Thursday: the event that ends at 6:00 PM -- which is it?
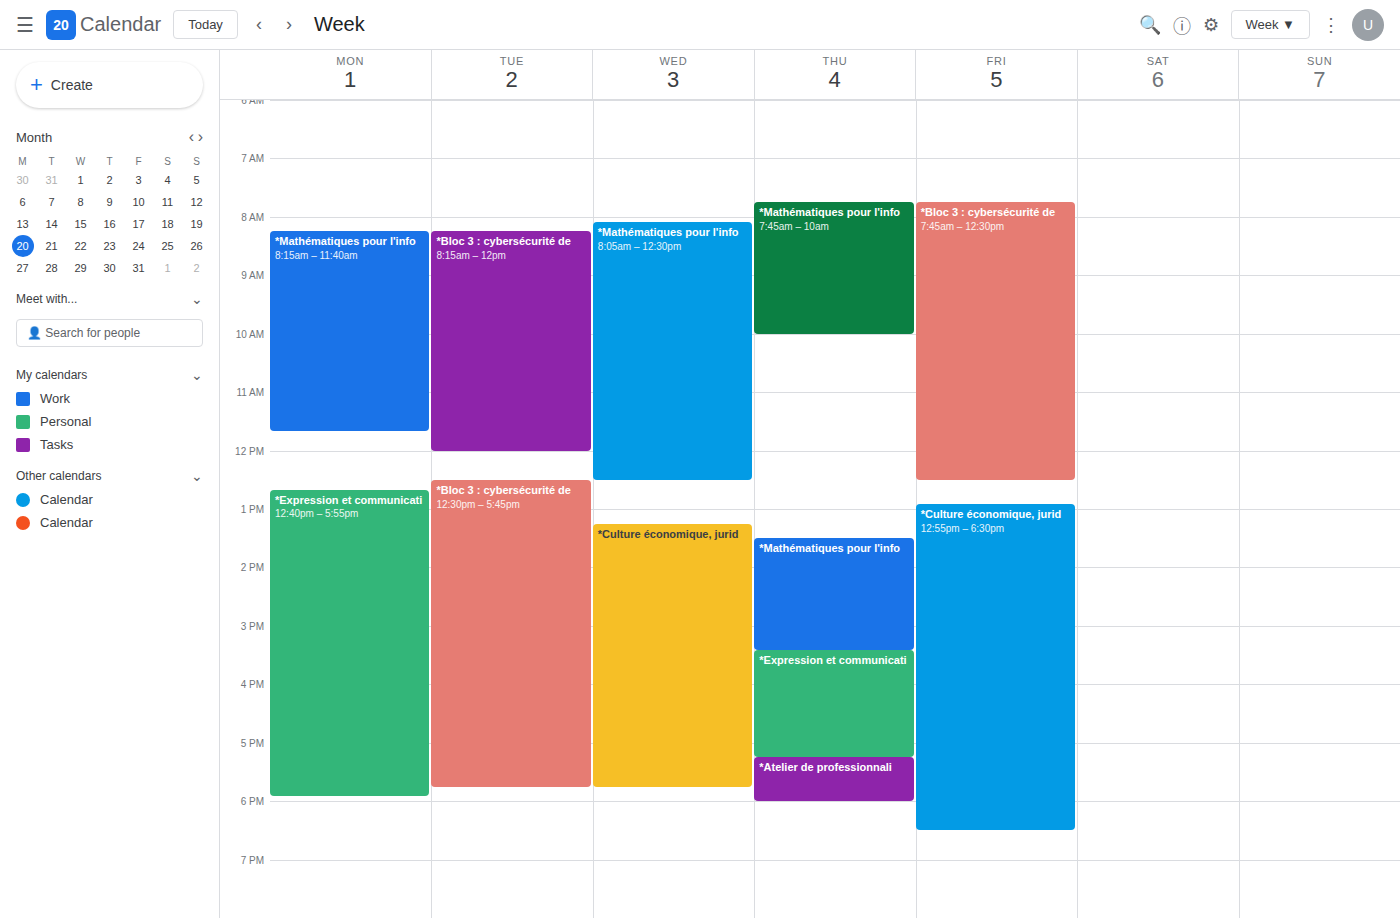
"*Atelier de professionnali"